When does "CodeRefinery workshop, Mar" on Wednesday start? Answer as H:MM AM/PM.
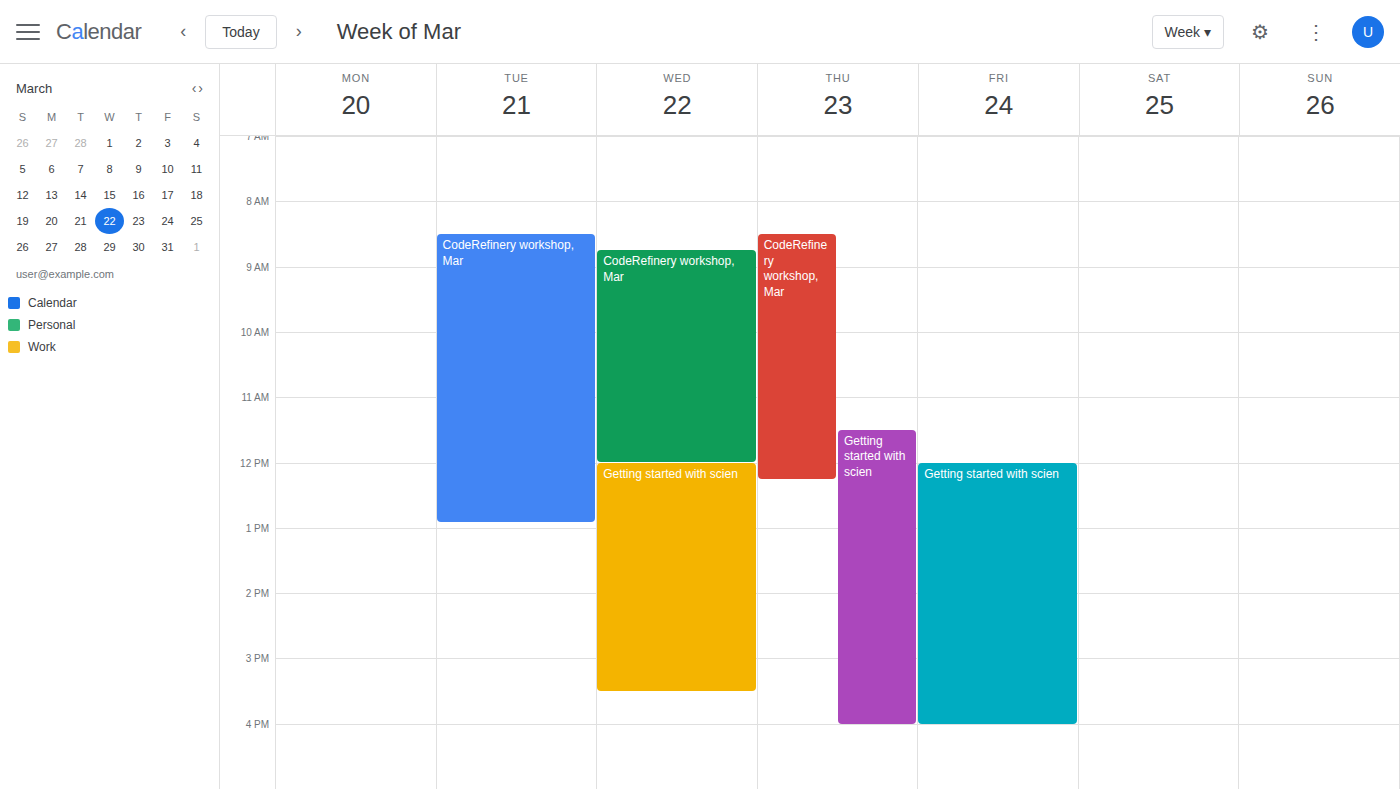
8:45 AM